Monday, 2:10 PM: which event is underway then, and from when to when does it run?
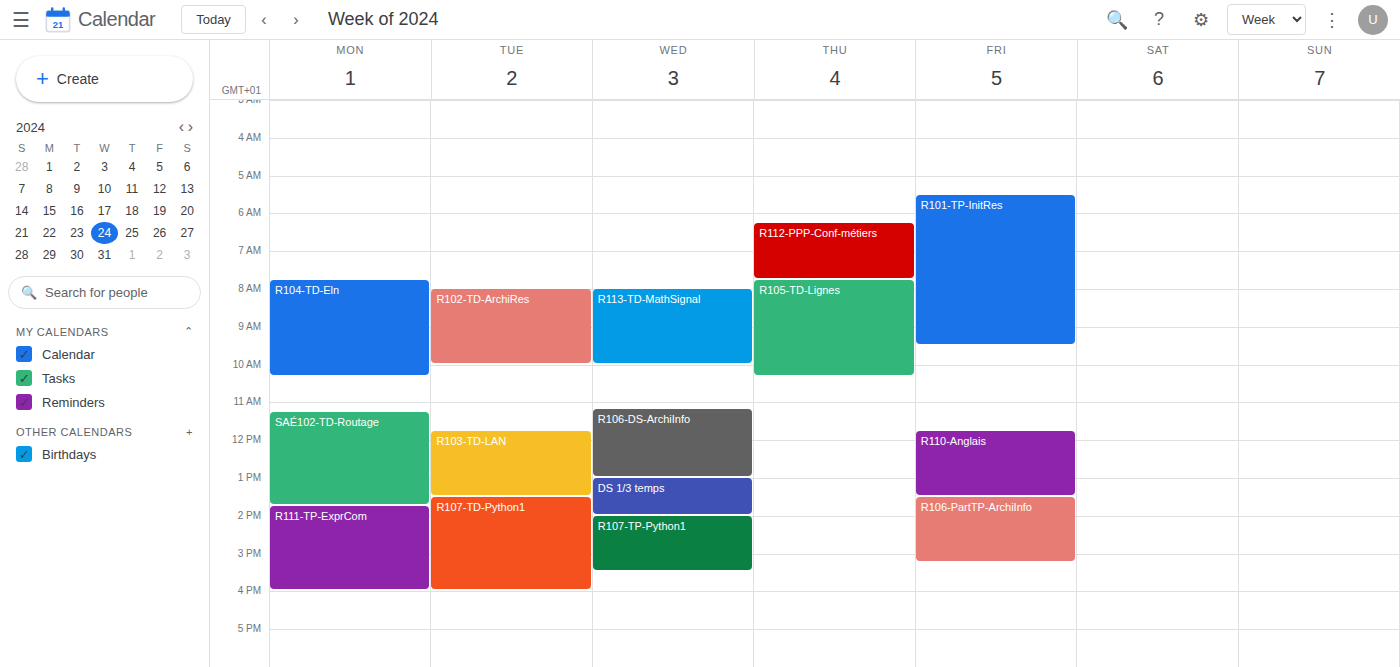
"R111-TP-ExprCom", 1:45 PM to 4:00 PM